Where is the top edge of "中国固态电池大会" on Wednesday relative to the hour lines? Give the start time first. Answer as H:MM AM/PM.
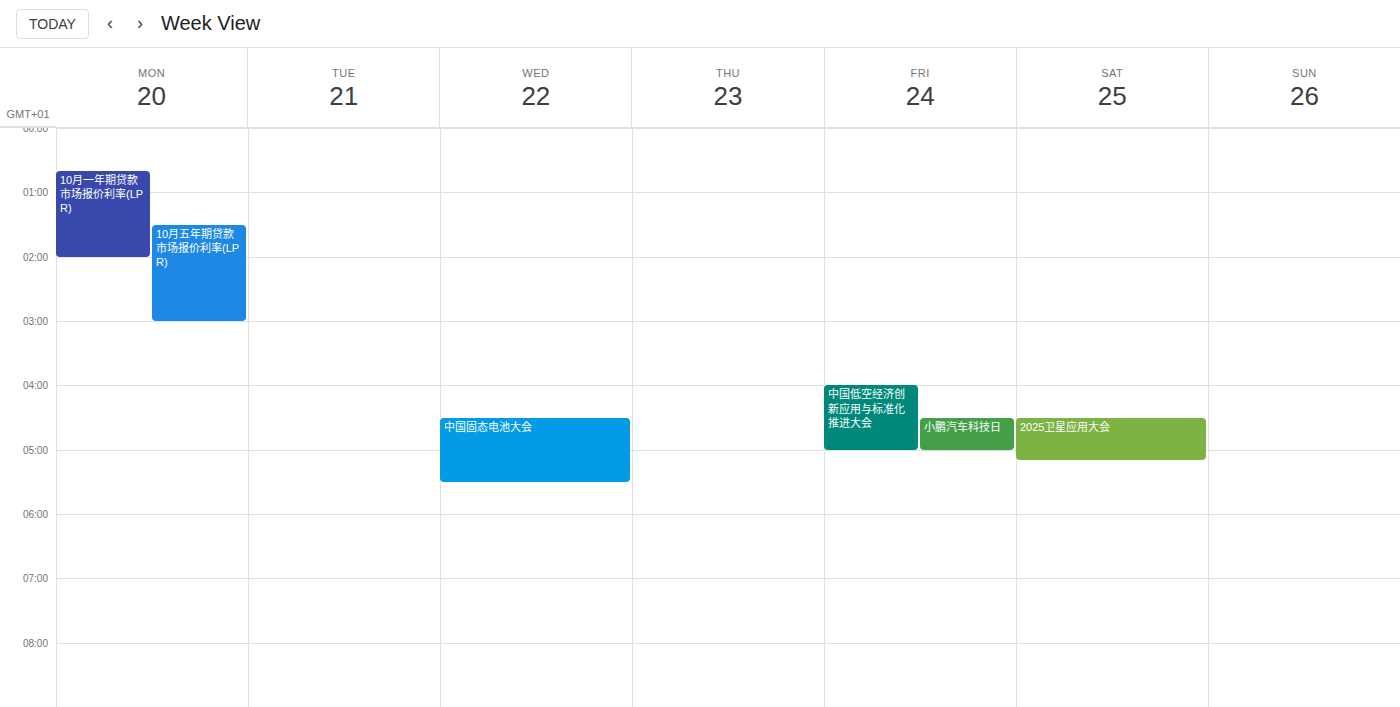
4:30 AM -- halfway between the 4 AM and 5 AM lines.